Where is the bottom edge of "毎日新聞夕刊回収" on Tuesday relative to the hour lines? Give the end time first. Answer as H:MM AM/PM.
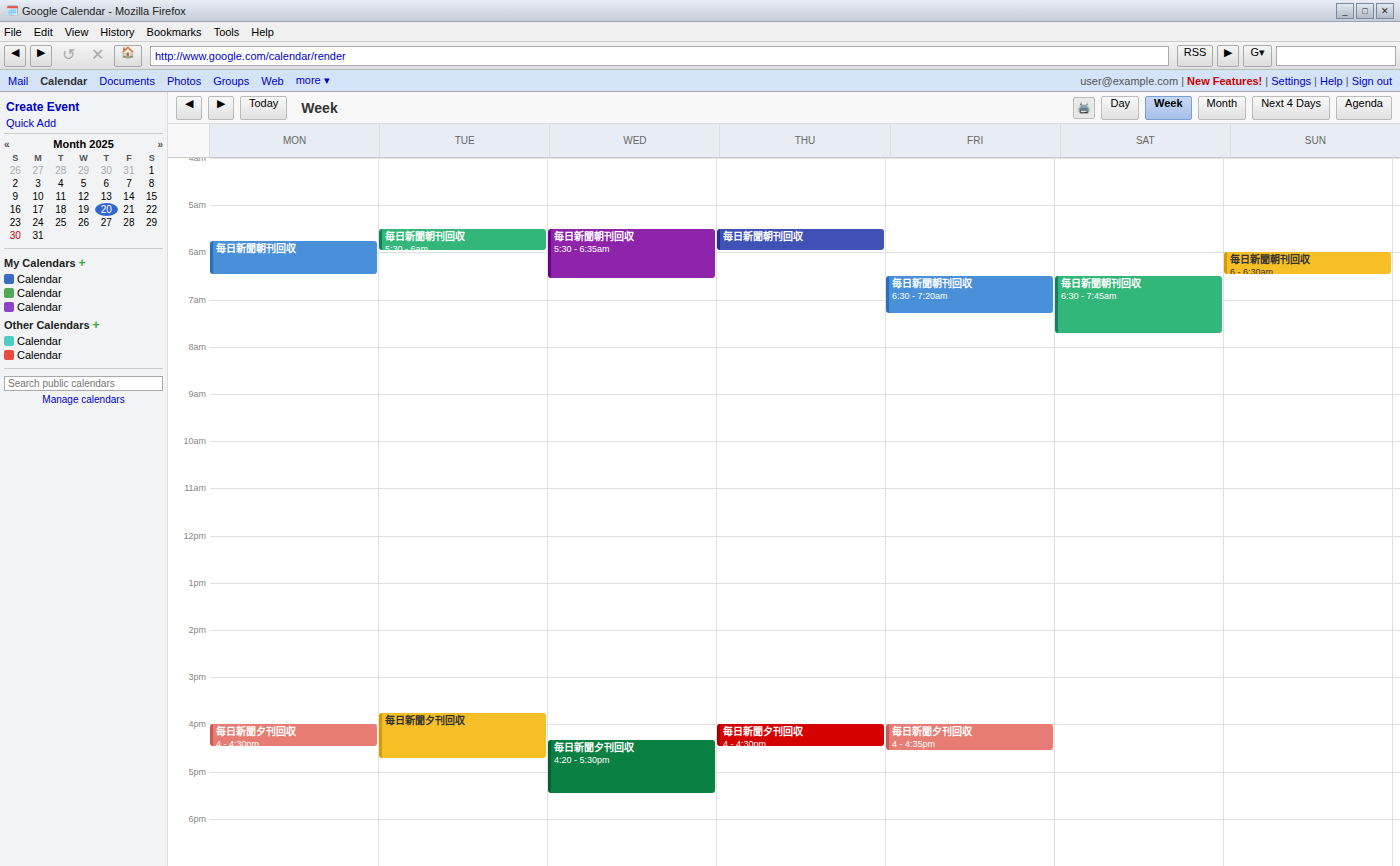
4:45 PM -- neither: three quarters of the way from the 4 PM line to the 5 PM line.